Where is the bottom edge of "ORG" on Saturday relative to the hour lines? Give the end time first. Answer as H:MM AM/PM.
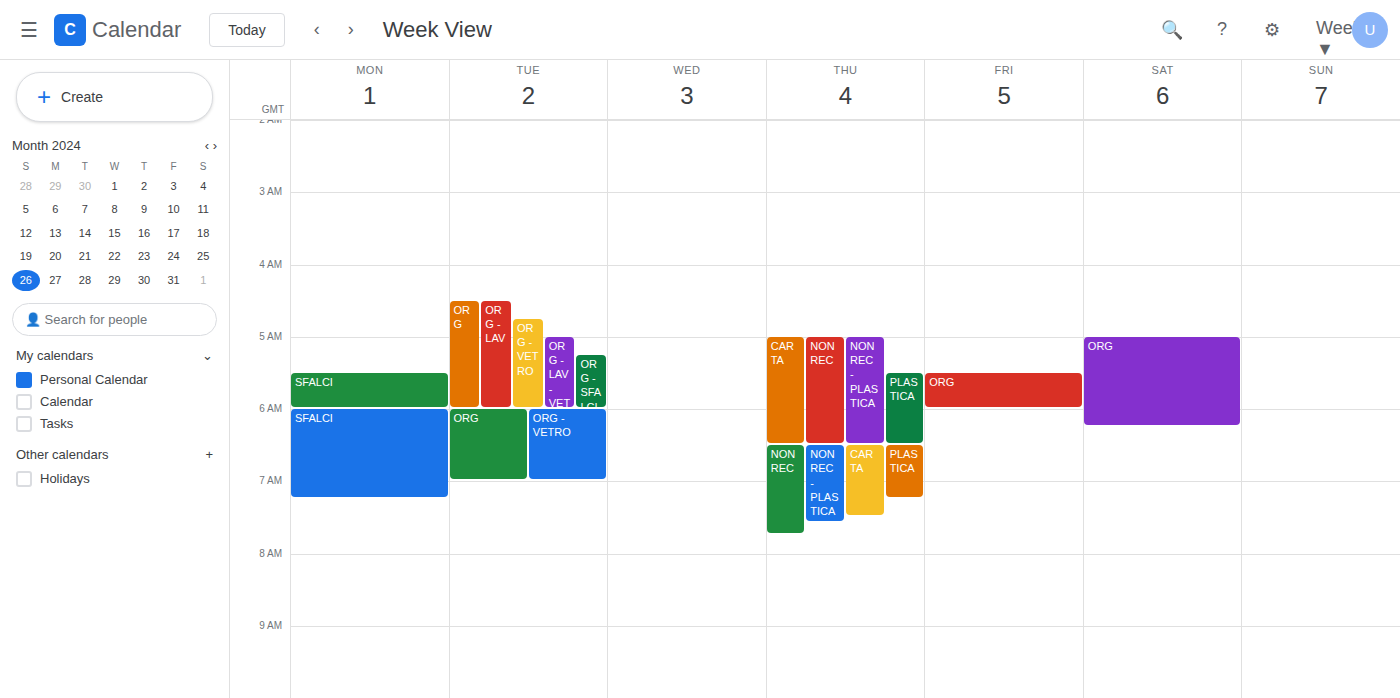
6:15 AM -- neither: a quarter of the way from the 6 AM line to the 7 AM line.